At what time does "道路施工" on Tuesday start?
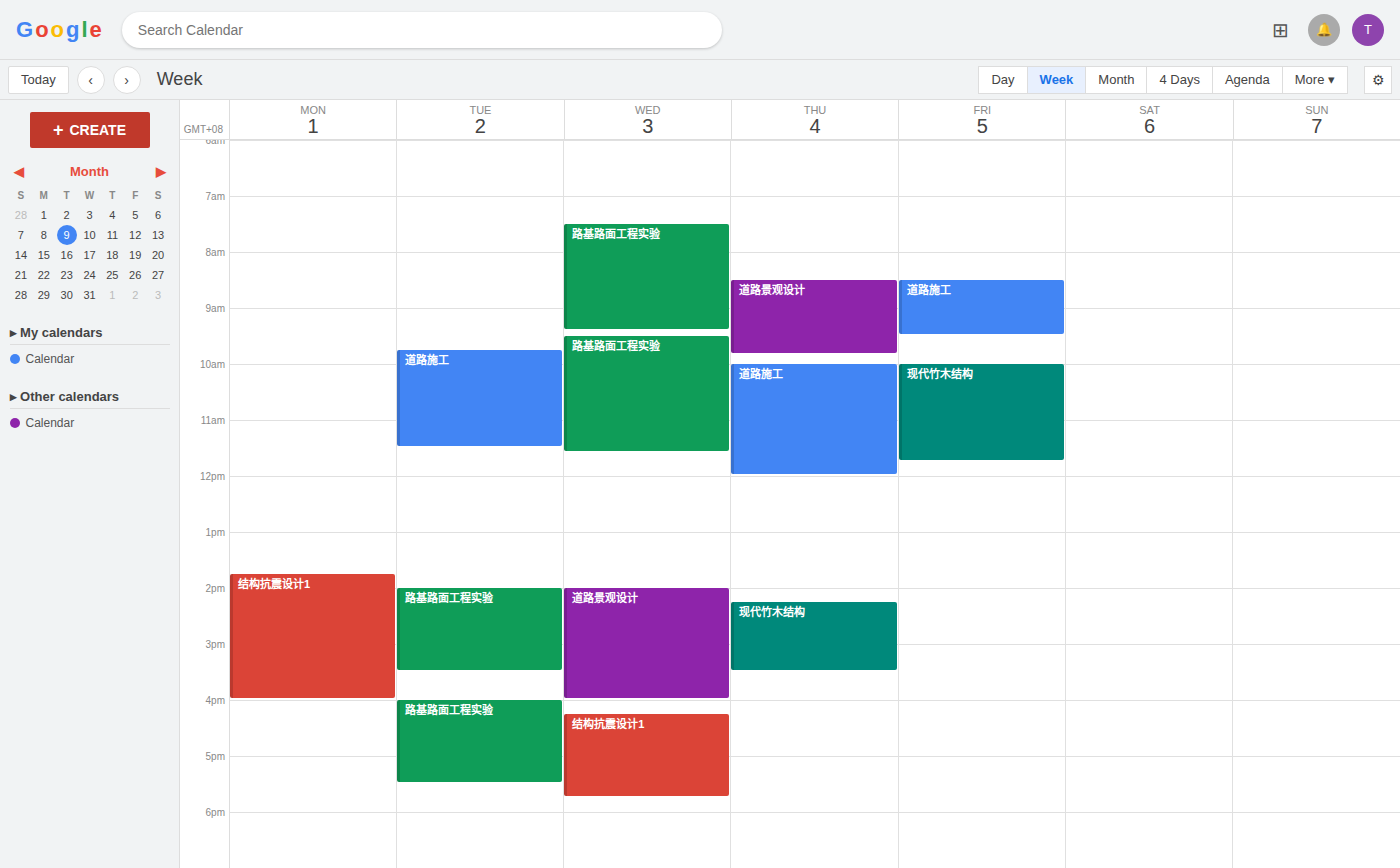
9:45 AM